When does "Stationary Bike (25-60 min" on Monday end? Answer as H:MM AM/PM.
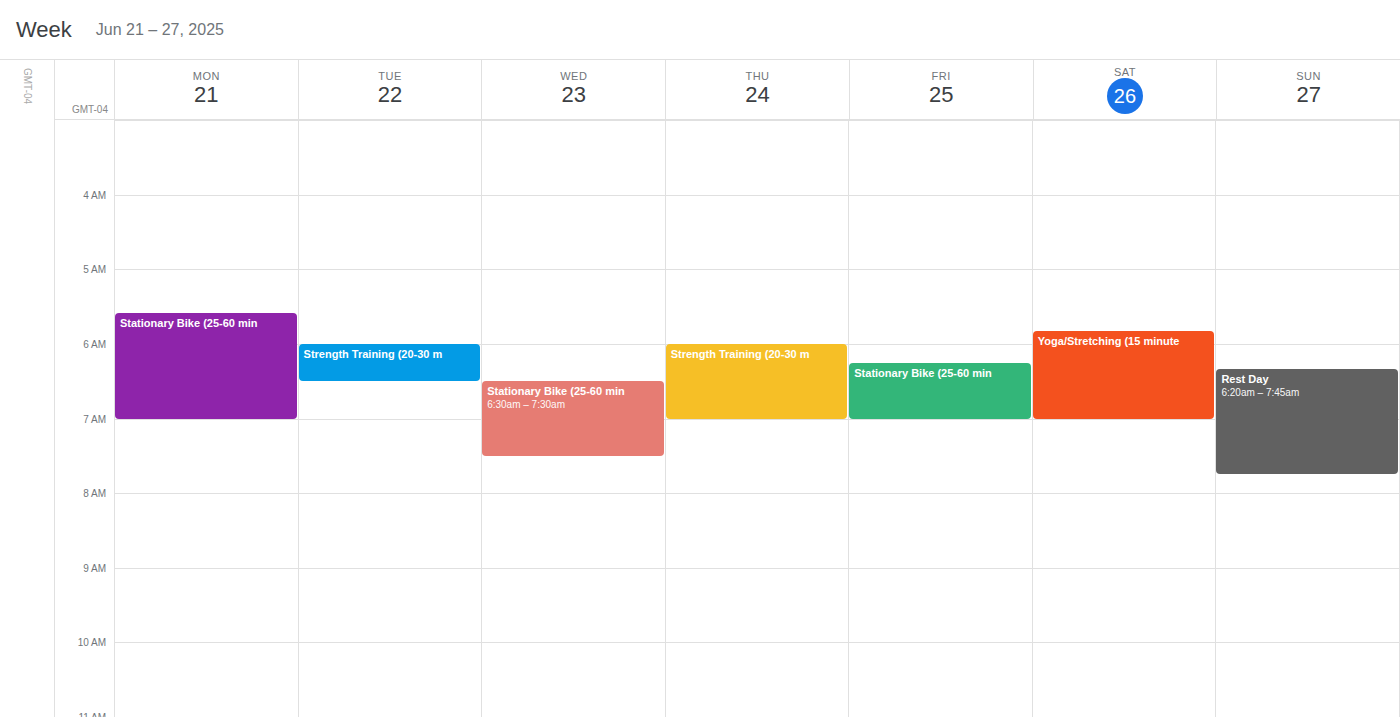
7:00 AM